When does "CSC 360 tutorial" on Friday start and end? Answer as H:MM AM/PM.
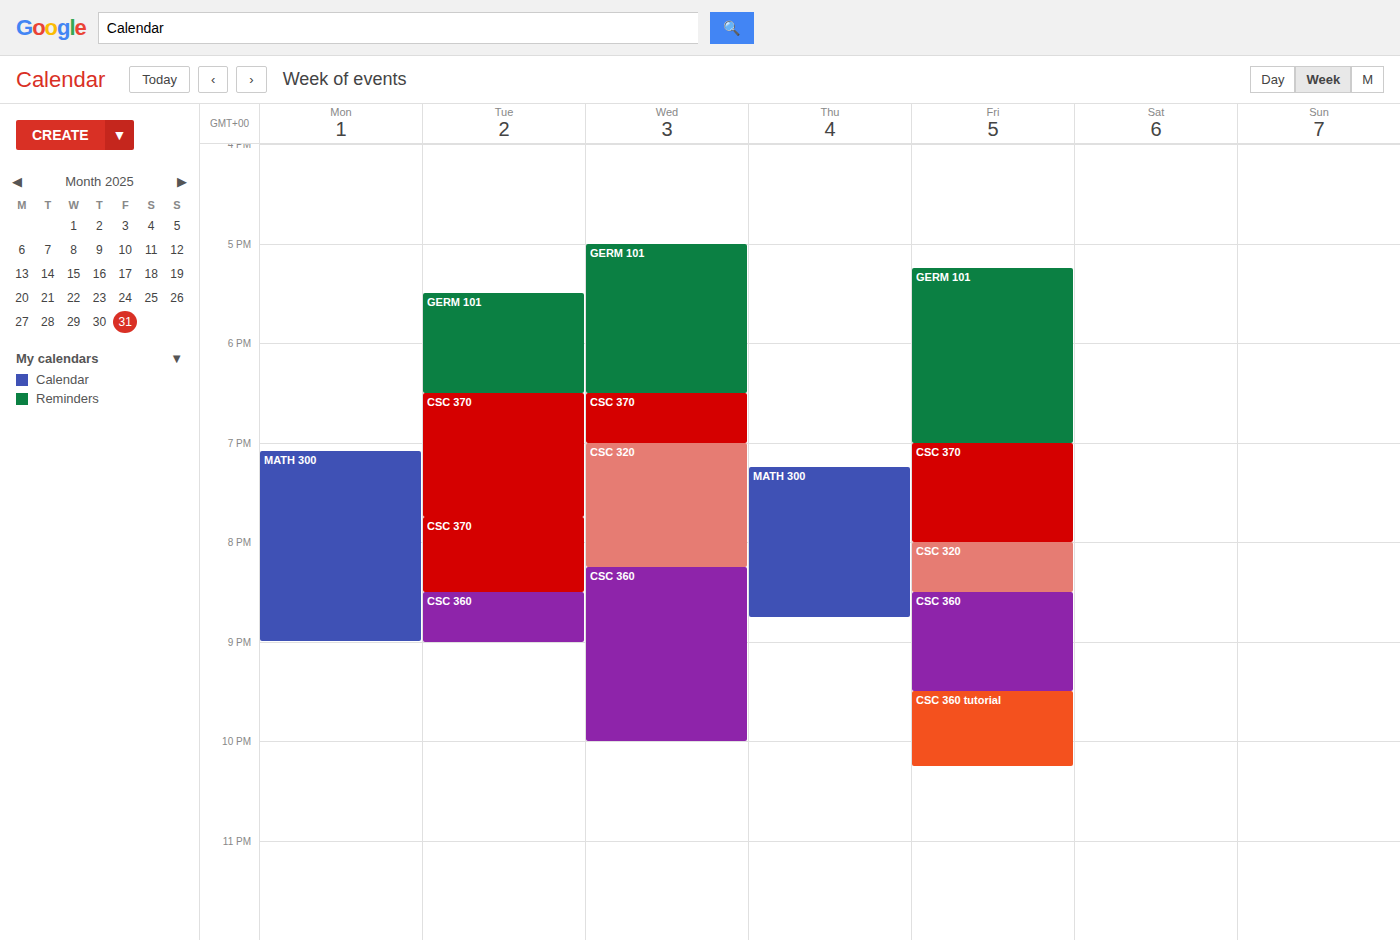
9:30 PM to 10:15 PM